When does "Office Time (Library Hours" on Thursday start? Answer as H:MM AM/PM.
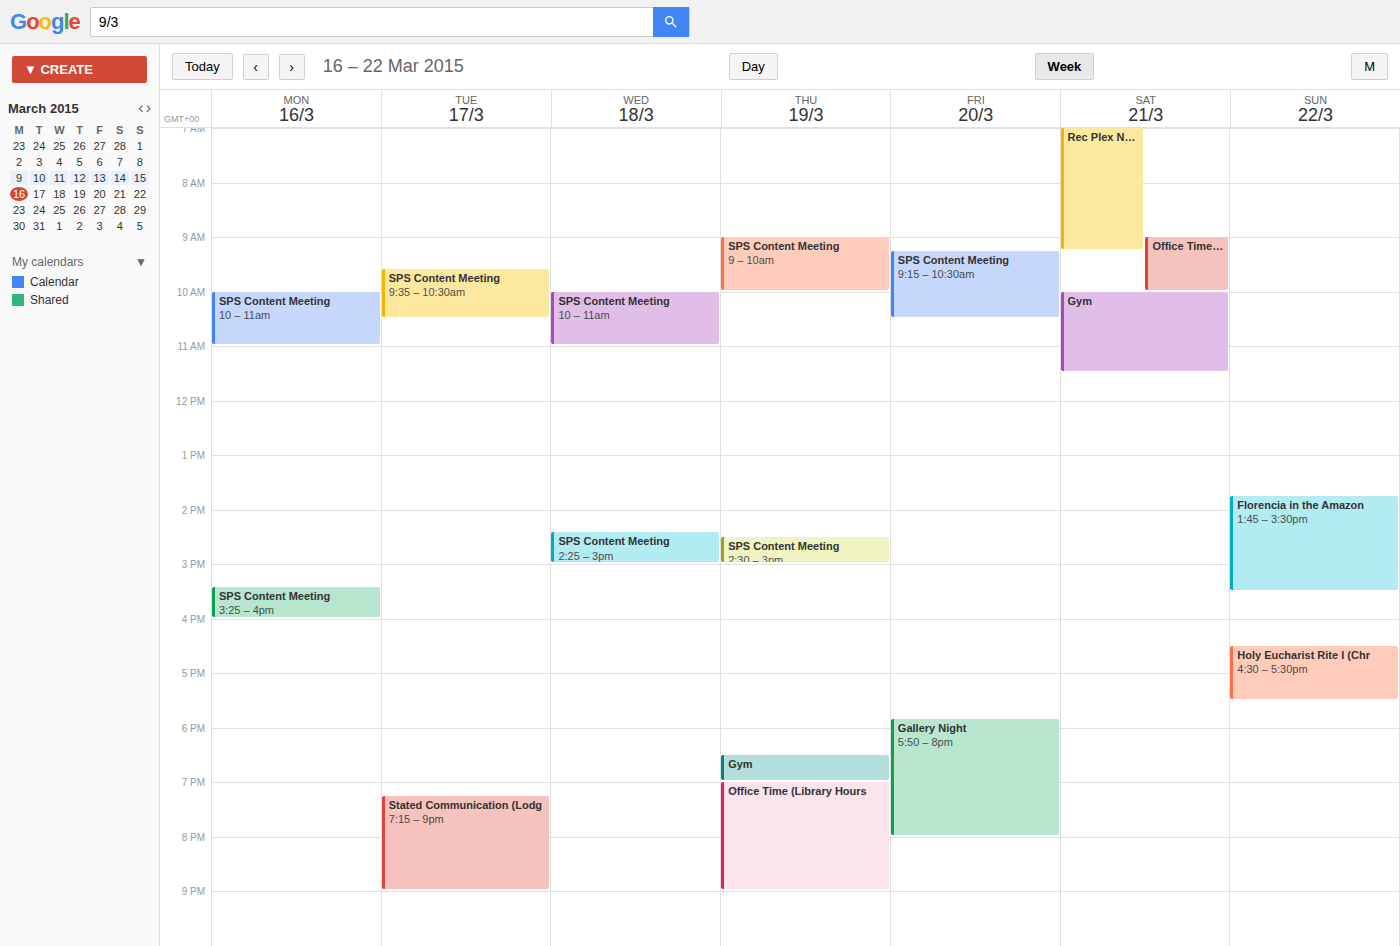
7:00 PM